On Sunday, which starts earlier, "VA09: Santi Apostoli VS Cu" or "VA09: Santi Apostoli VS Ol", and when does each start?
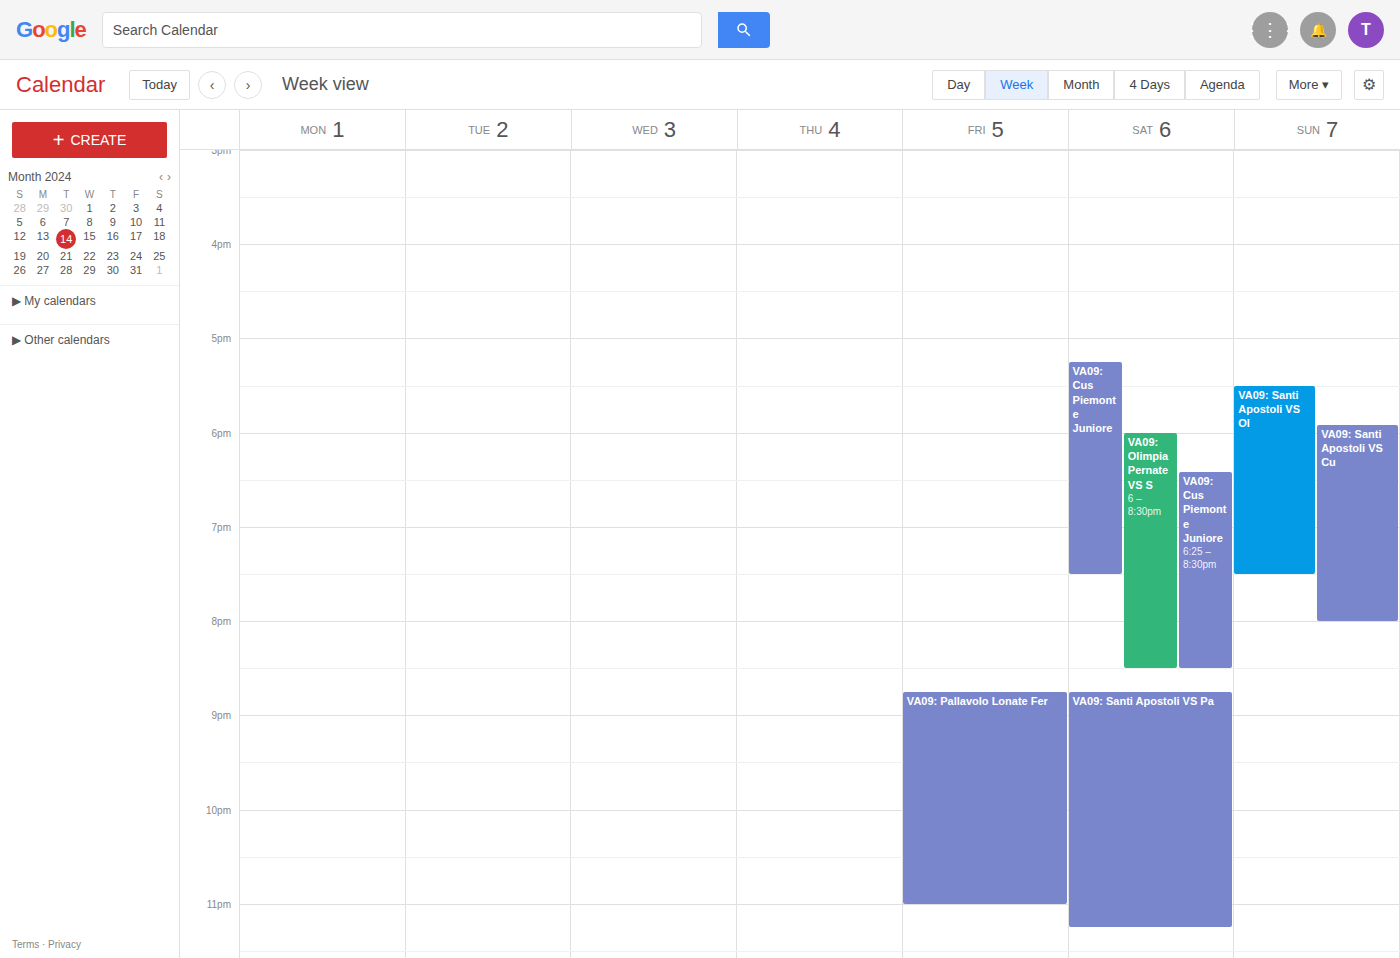
"VA09: Santi Apostoli VS Ol" 17:30; "VA09: Santi Apostoli VS Cu" 17:55.